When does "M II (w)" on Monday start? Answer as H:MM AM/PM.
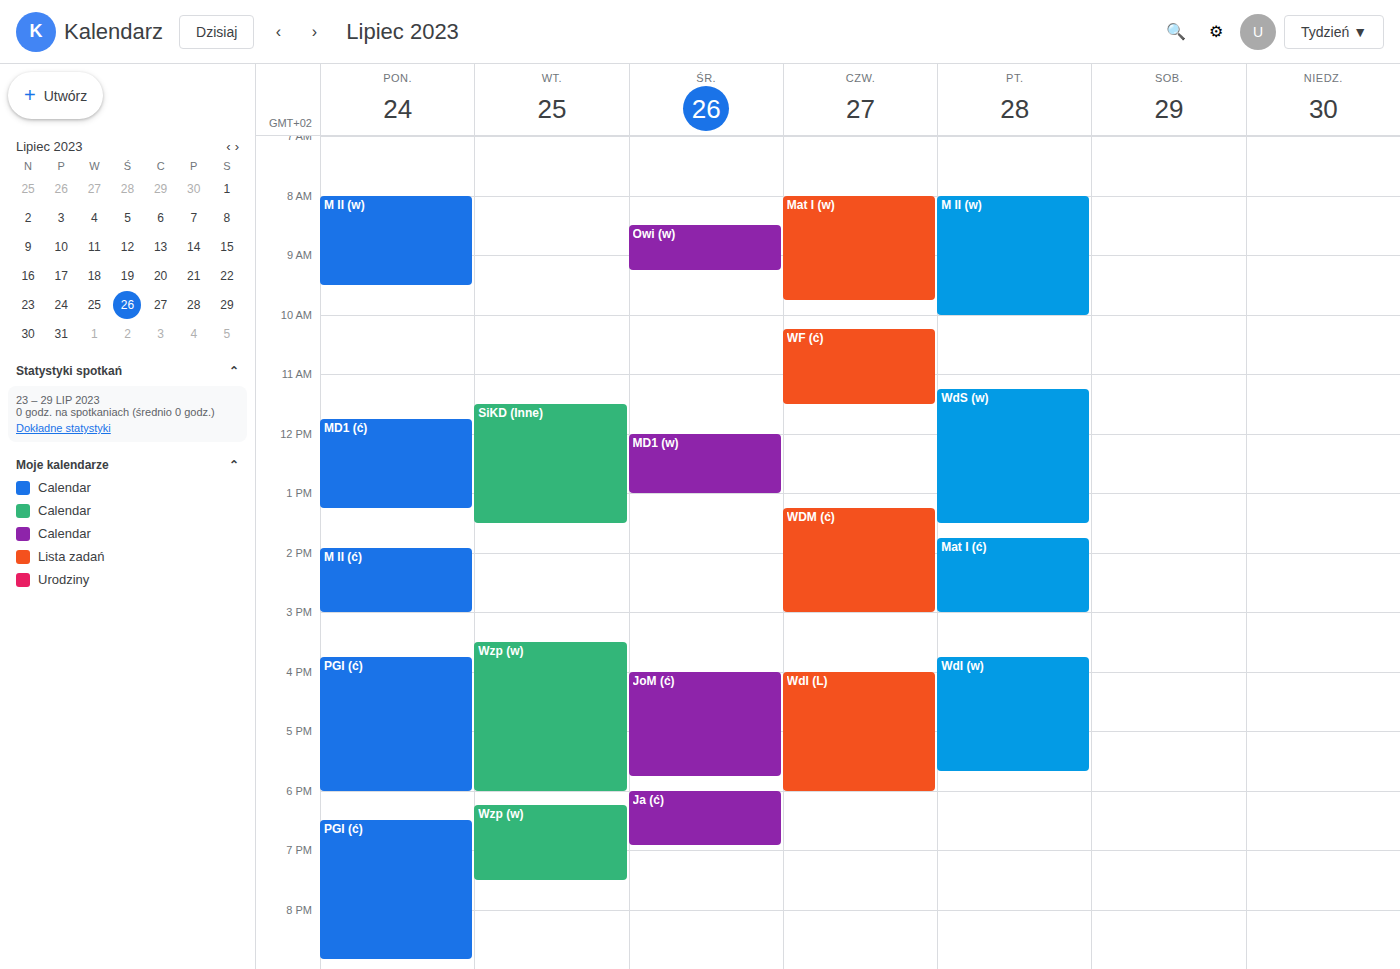
8:00 AM